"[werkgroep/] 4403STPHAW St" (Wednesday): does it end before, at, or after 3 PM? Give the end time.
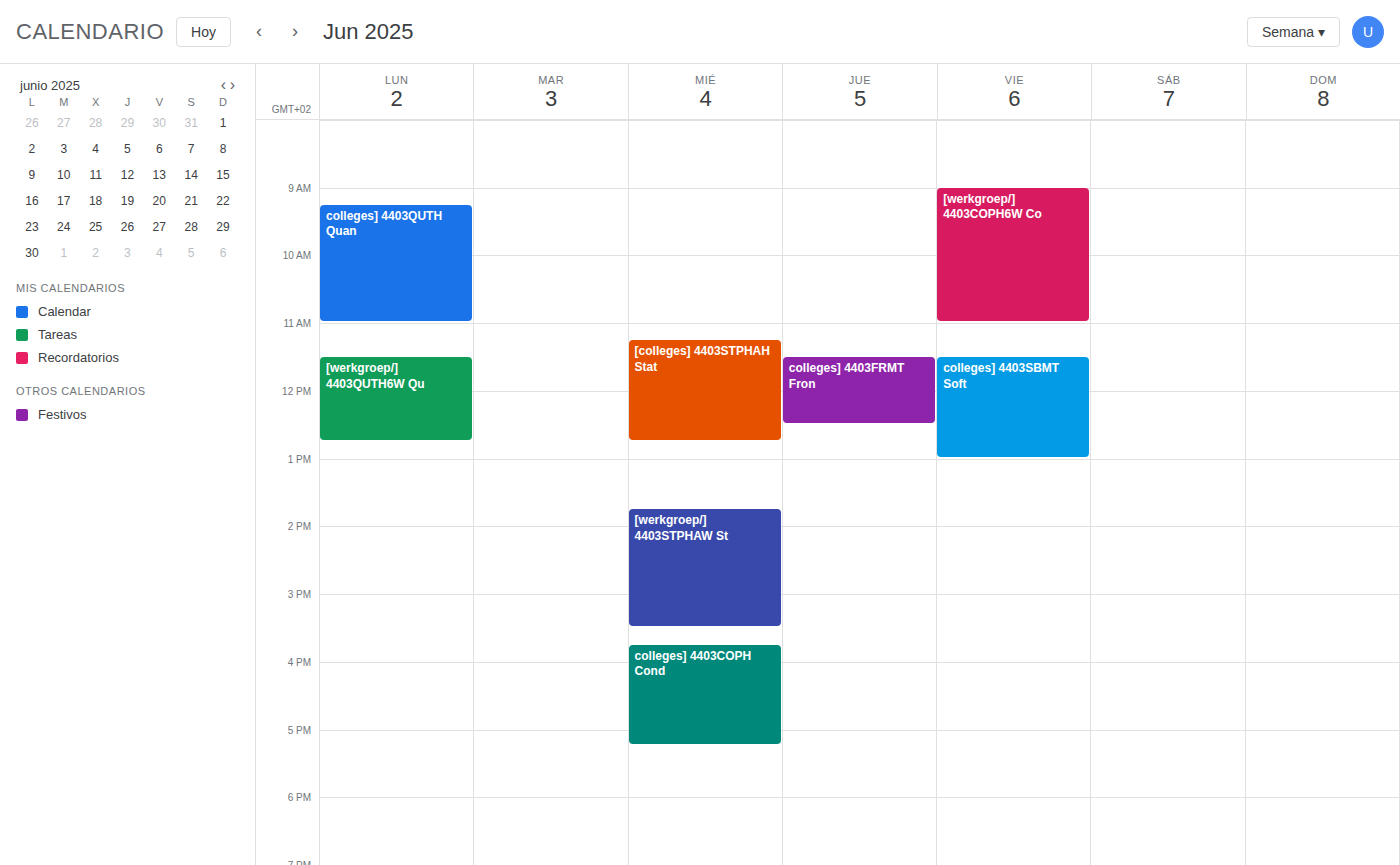
3:30 PM -- after 3 PM, 30 minutes below the 3 PM line.